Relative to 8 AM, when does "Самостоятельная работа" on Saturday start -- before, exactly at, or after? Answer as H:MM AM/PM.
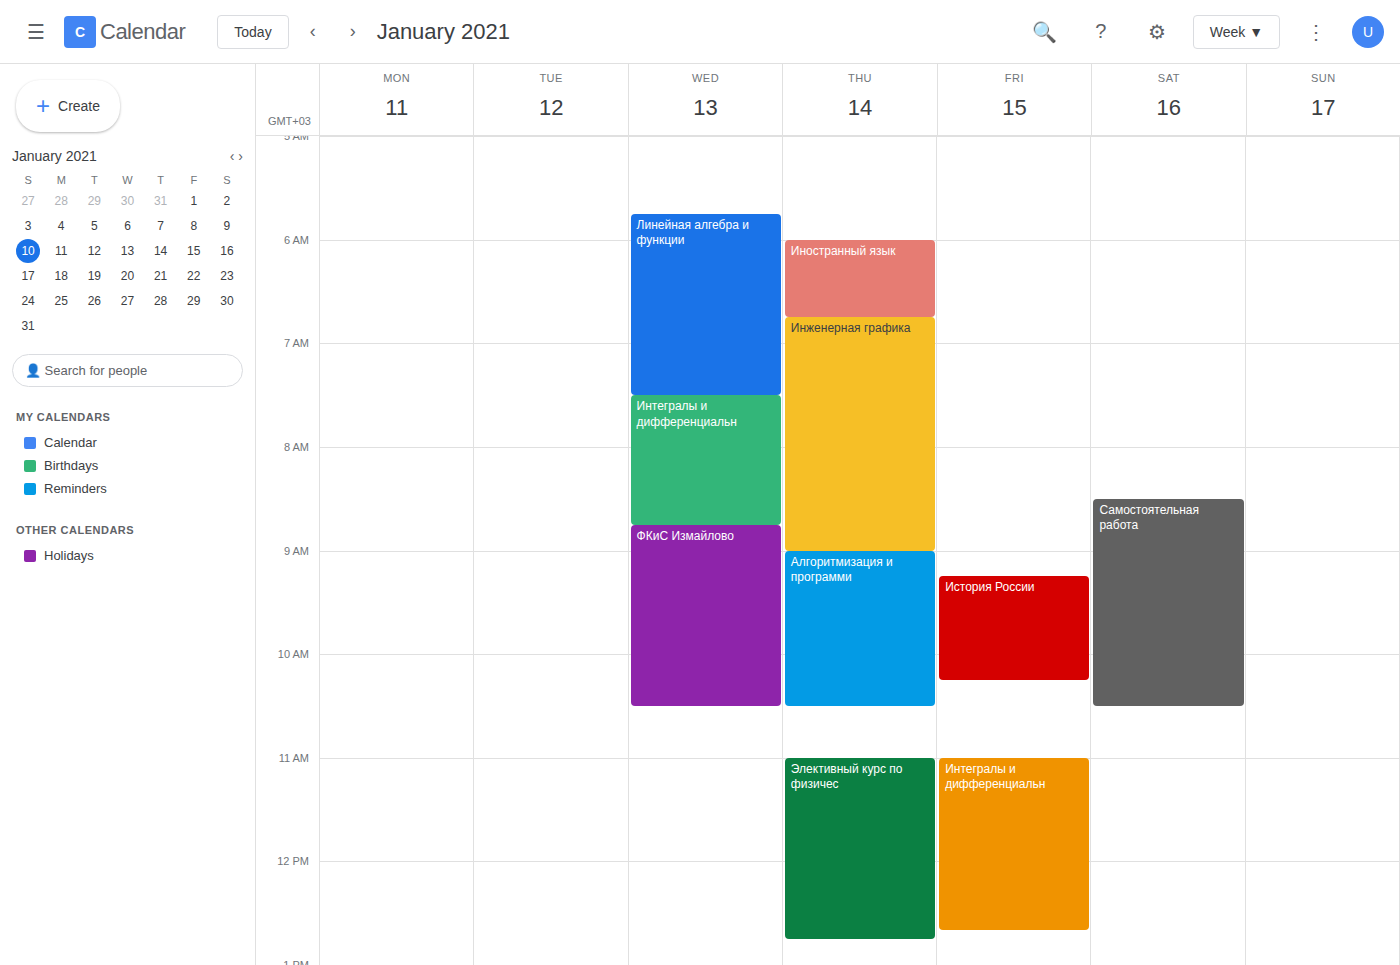
8:30 AM -- after 8 AM, 30 minutes below the 8 AM line.